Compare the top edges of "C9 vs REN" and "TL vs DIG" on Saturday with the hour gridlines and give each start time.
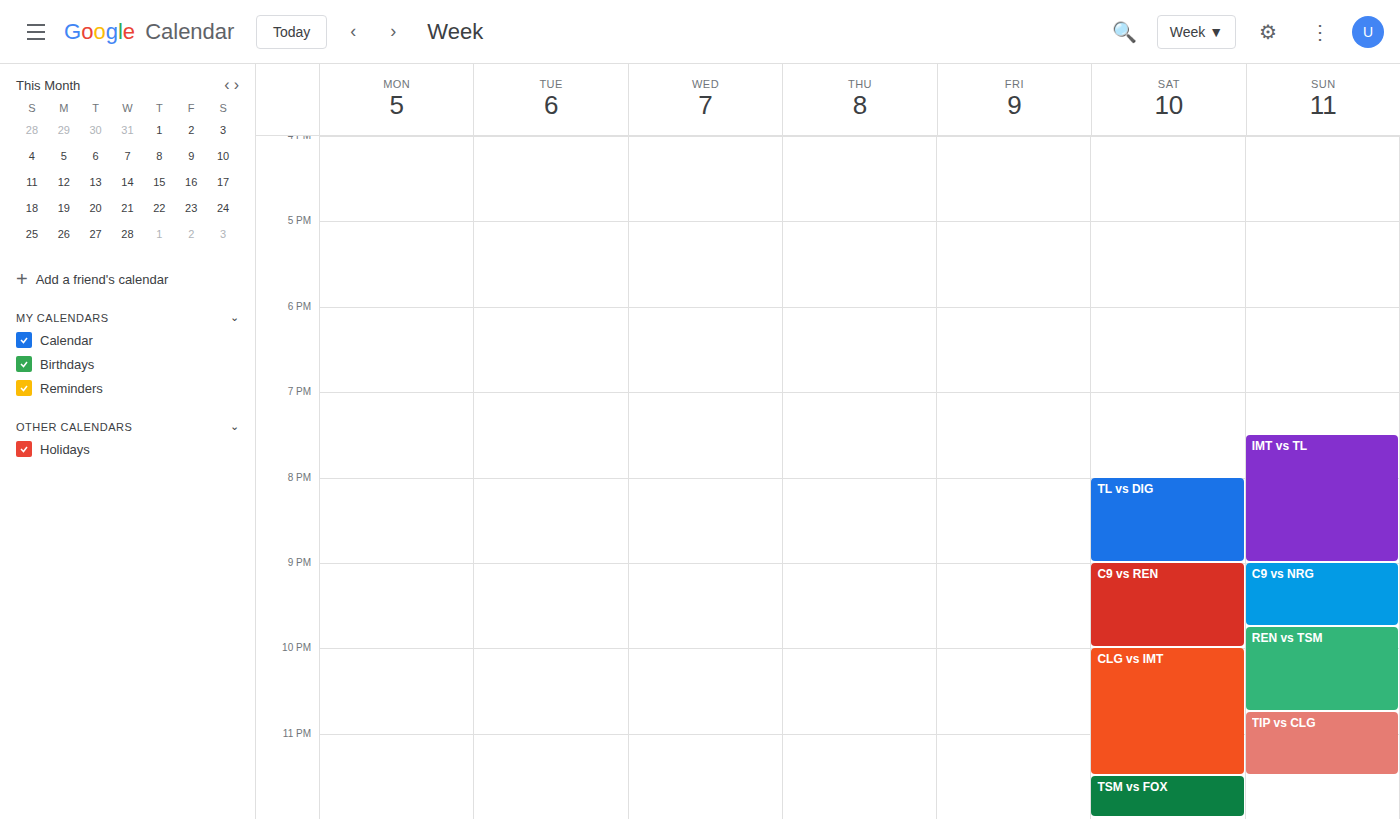
"C9 vs REN": 9:00 PM, exactly on the 9 PM line. "TL vs DIG": 8:00 PM, exactly on the 8 PM line.